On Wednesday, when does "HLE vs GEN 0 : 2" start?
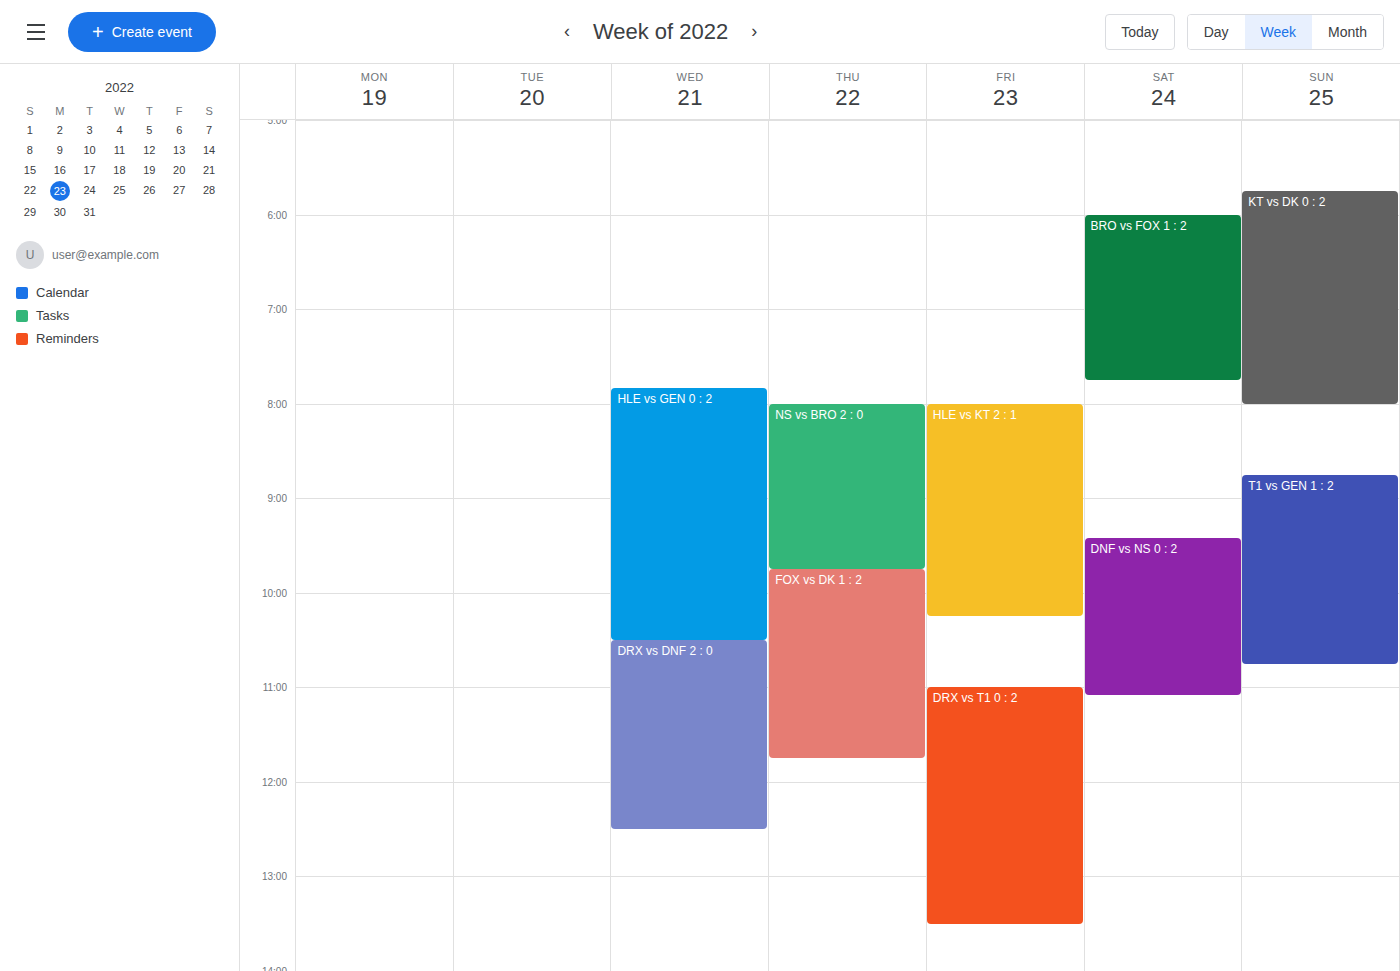
7:50 AM